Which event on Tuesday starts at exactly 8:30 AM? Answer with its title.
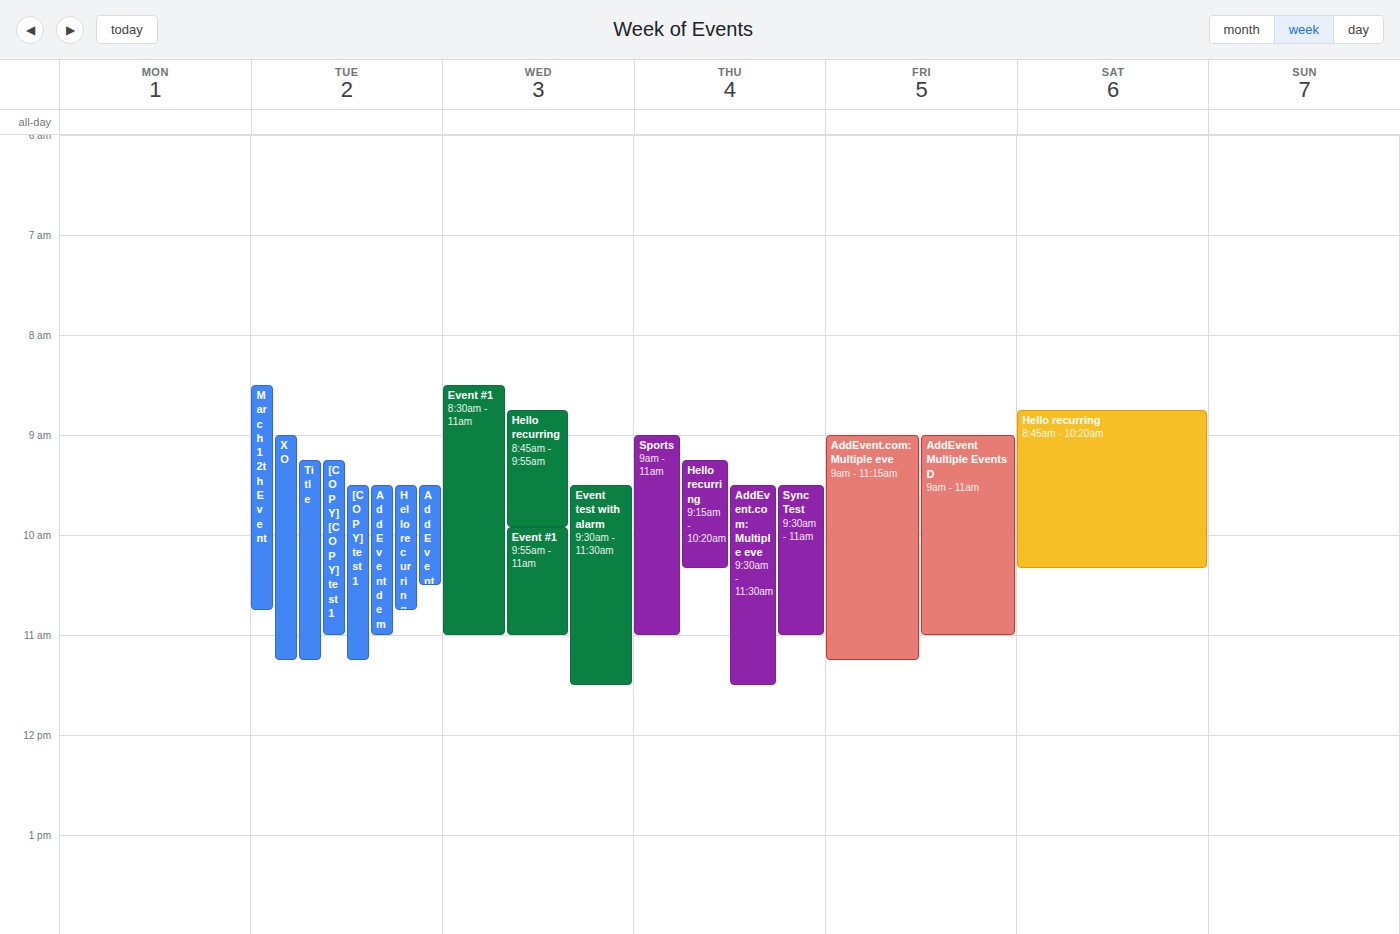
"March 12th Event"